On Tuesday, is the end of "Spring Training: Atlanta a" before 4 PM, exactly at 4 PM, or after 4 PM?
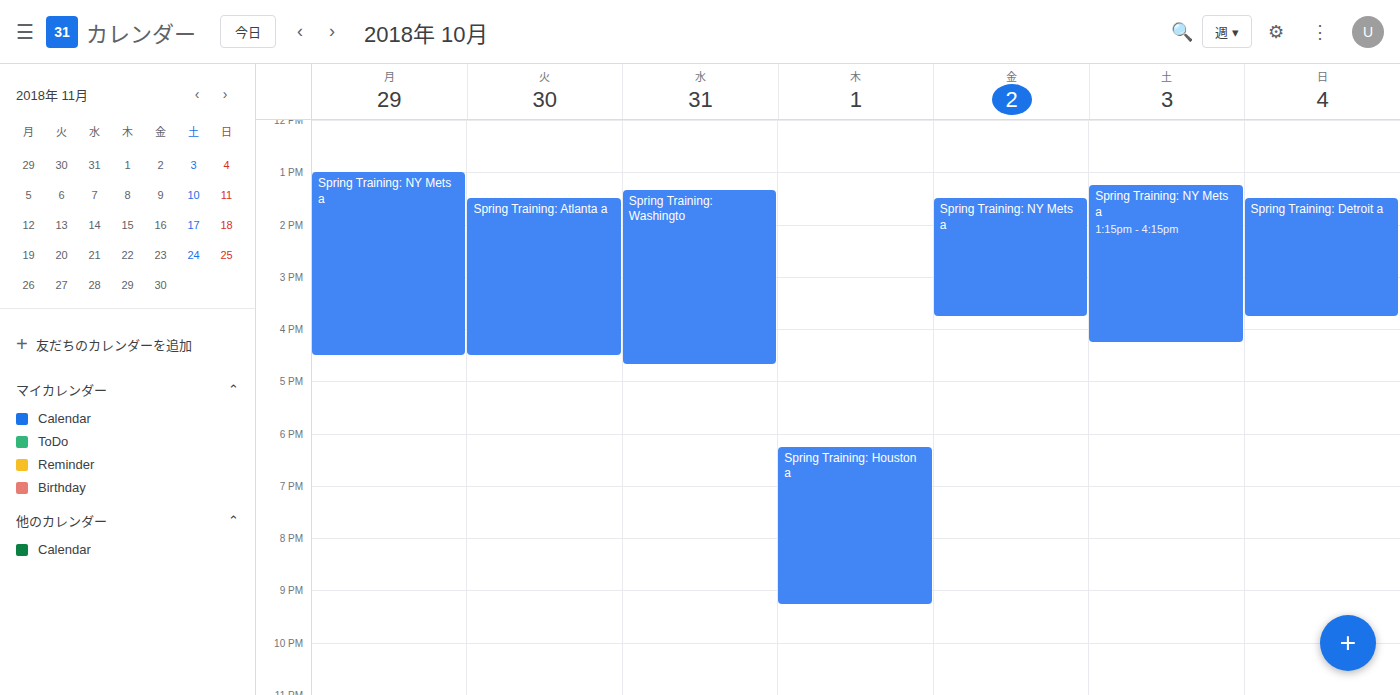
4:30 PM -- after 4 PM, 30 minutes below the 4 PM line.